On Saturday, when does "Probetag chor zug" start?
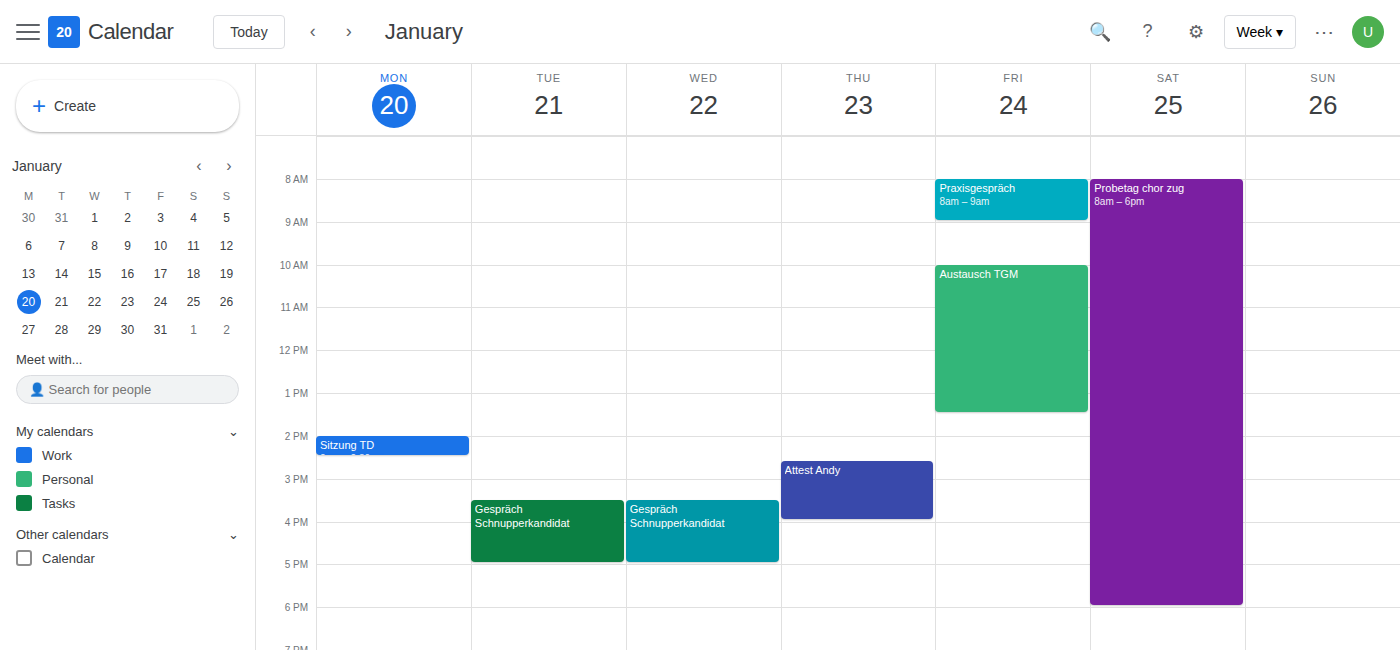
8:00 AM